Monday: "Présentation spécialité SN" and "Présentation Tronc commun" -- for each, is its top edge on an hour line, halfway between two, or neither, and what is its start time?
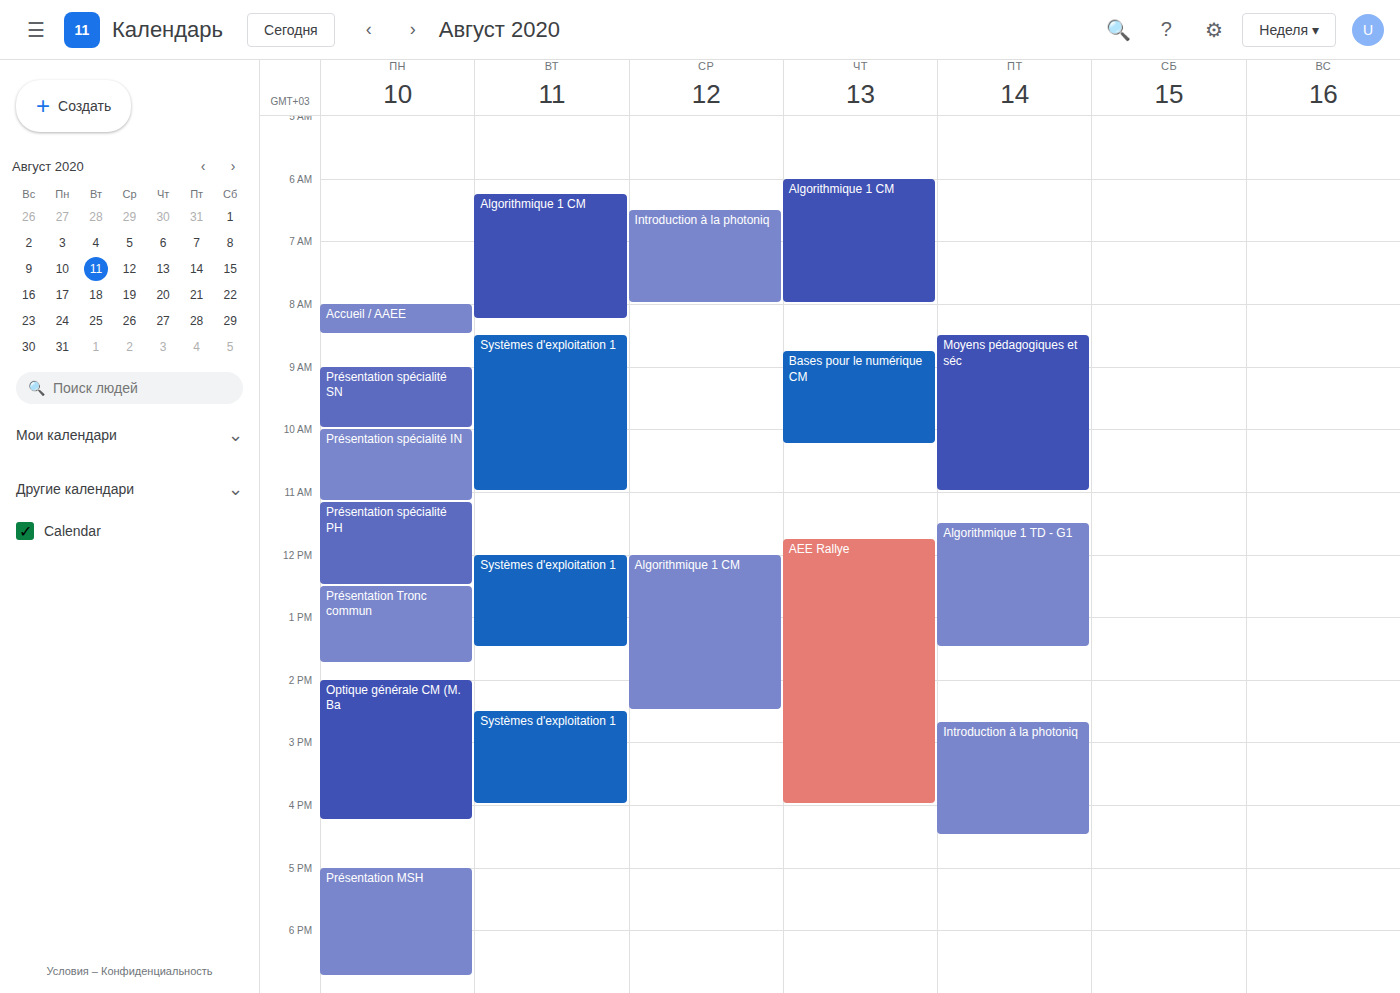
"Présentation spécialité SN": 09:00, exactly on the 09:00 line. "Présentation Tronc commun": 12:30, halfway between the 12:00 and 13:00 lines.